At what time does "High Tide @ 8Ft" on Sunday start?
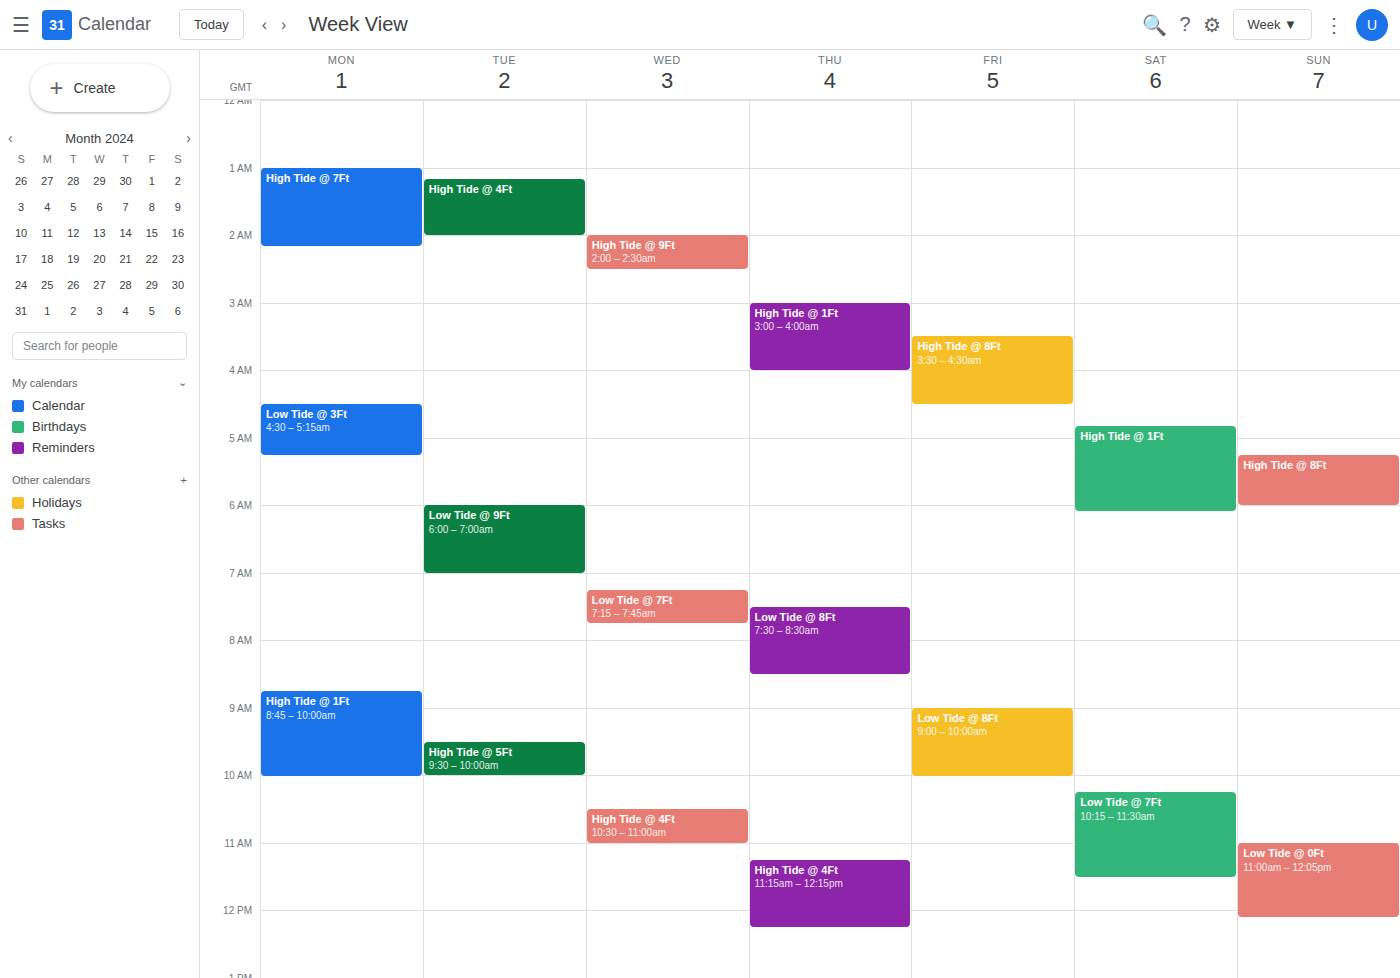
5:15 AM